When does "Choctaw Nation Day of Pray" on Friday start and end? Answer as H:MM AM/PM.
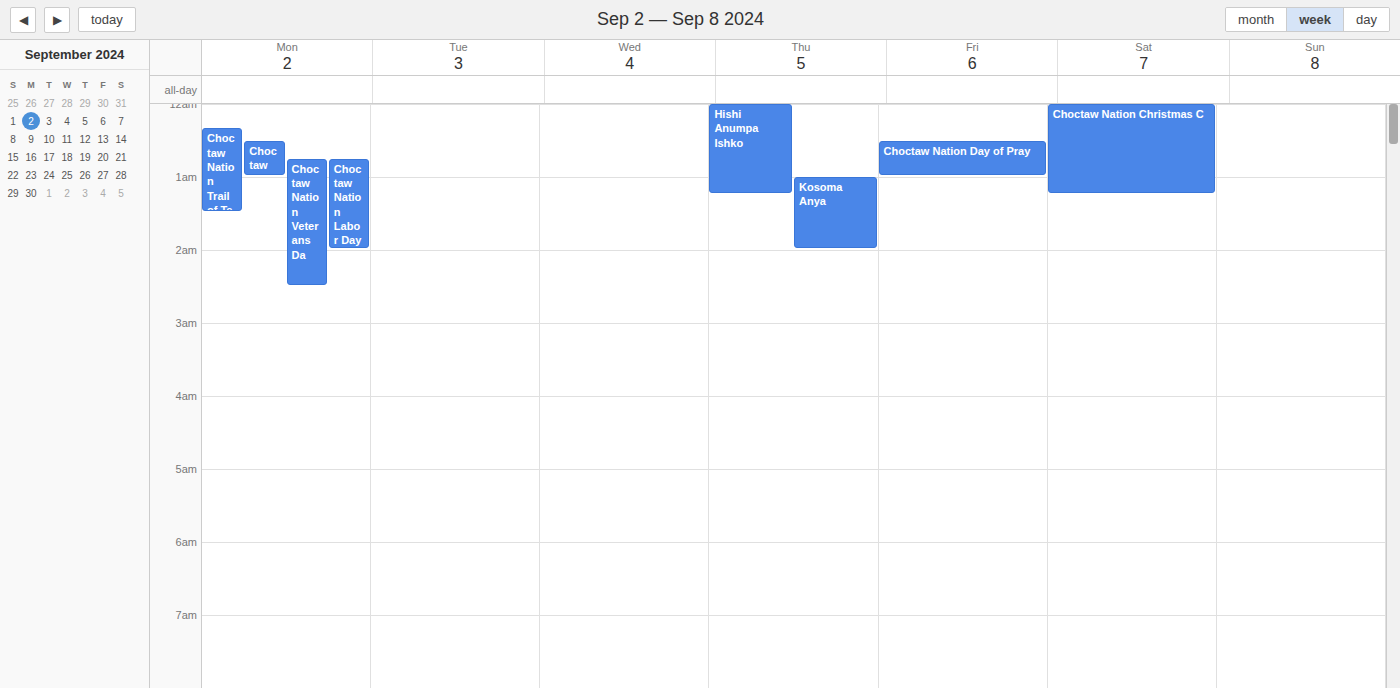
12:30 AM to 1:00 AM